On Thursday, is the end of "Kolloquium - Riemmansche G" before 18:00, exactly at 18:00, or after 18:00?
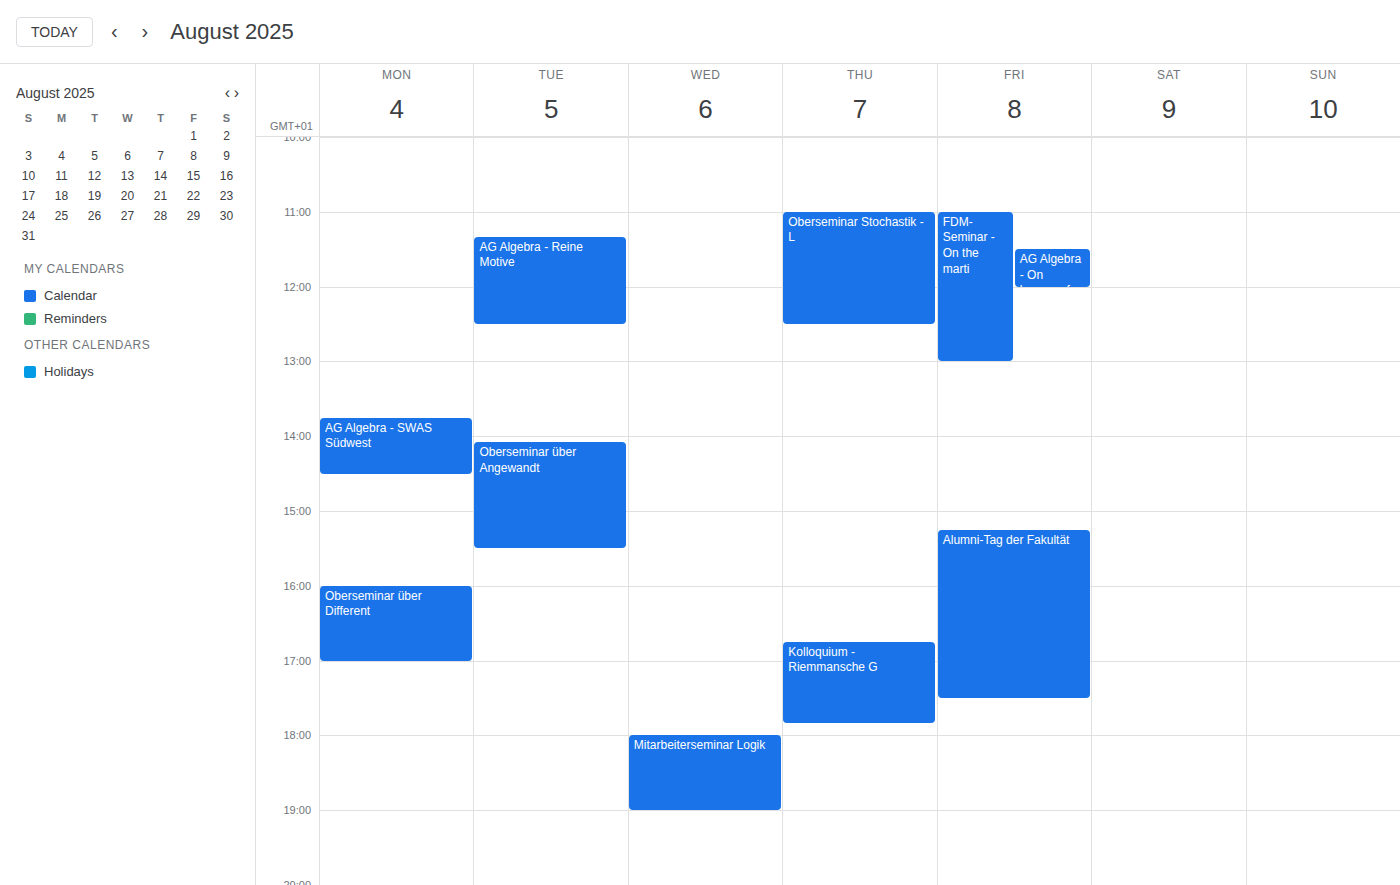
17:50 -- before 18:00, 10 minutes above the 18:00 line.